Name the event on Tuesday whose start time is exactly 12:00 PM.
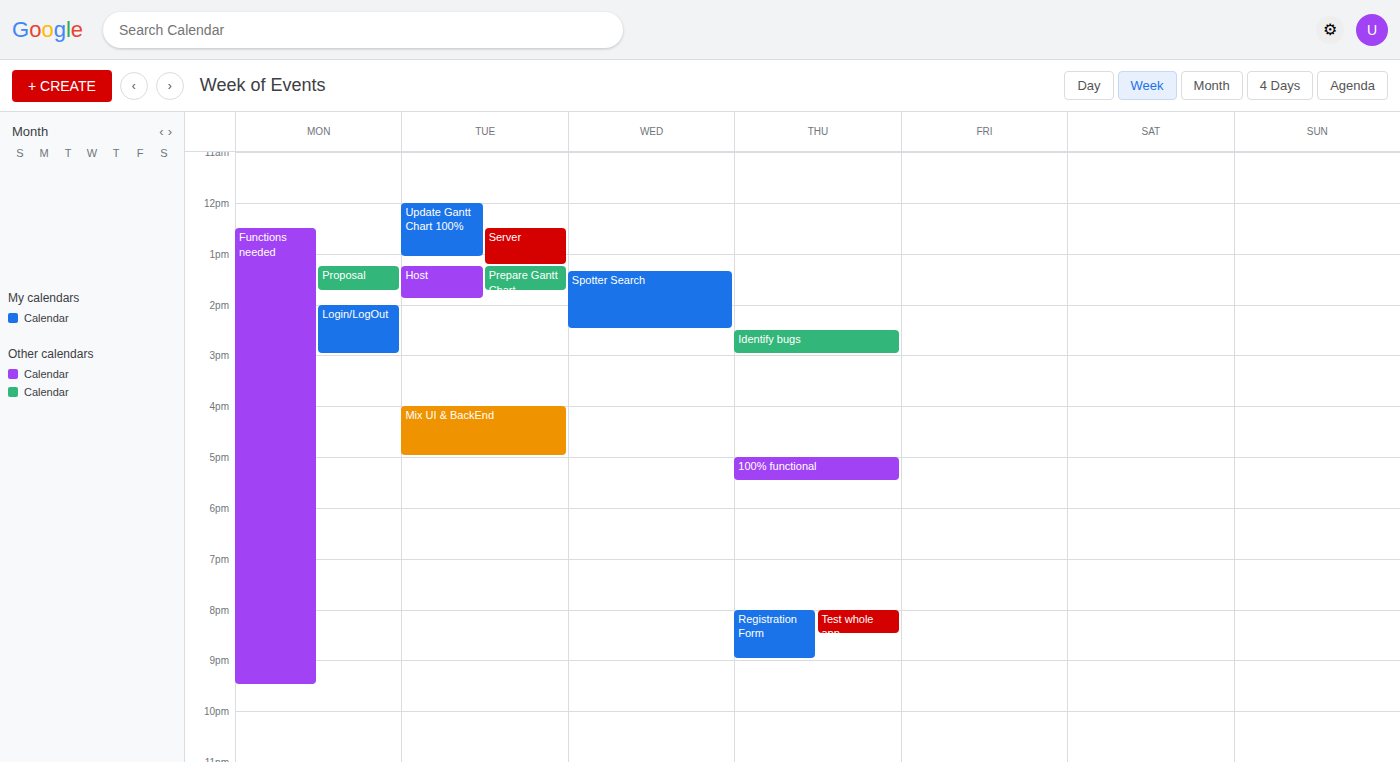
"Update Gantt Chart 100%"